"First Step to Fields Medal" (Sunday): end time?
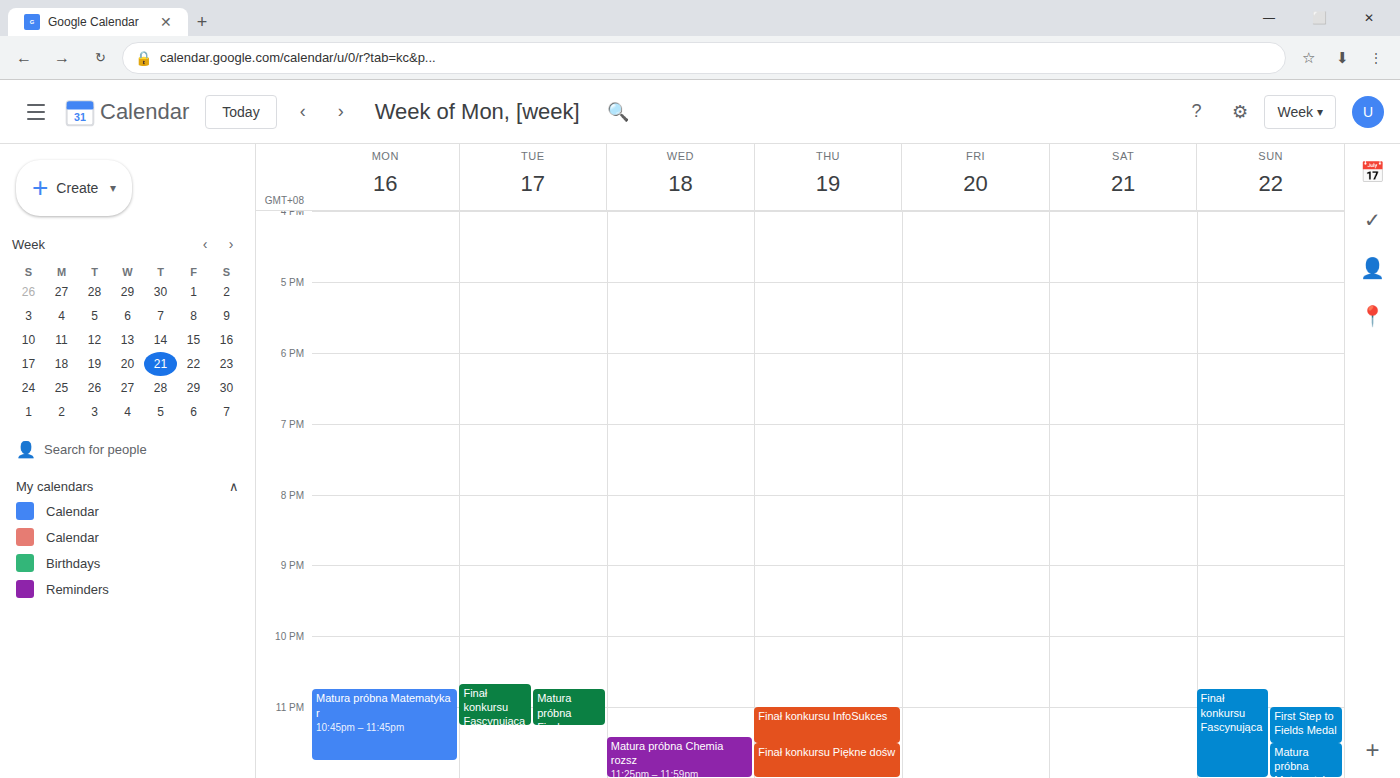
11:30 PM